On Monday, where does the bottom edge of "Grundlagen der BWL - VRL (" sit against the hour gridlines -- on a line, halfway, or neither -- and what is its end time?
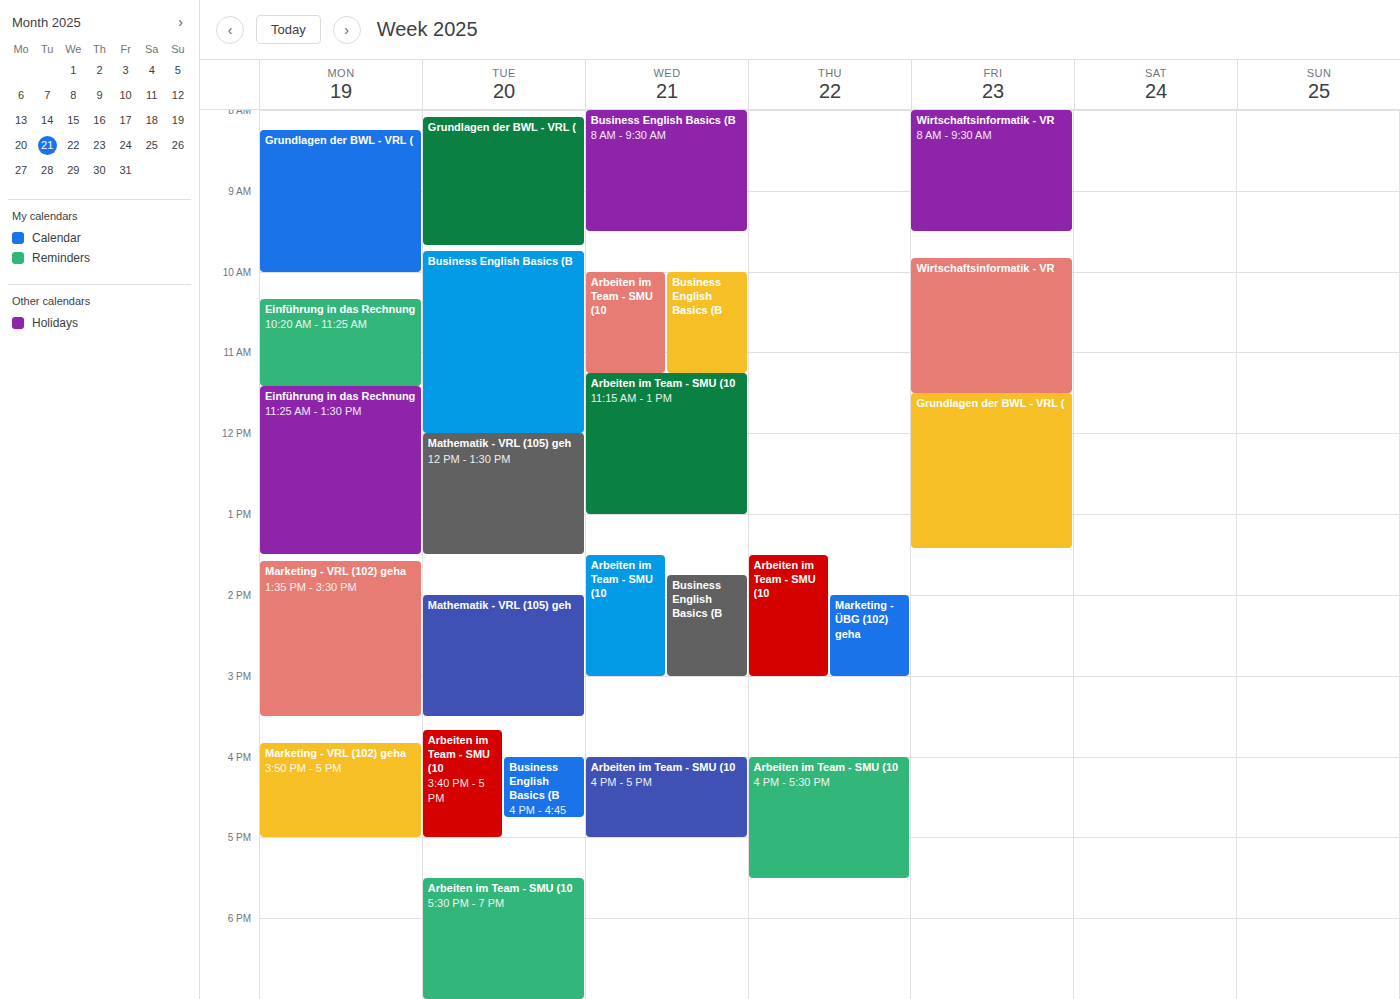
10:00 -- exactly on the 10:00 line.